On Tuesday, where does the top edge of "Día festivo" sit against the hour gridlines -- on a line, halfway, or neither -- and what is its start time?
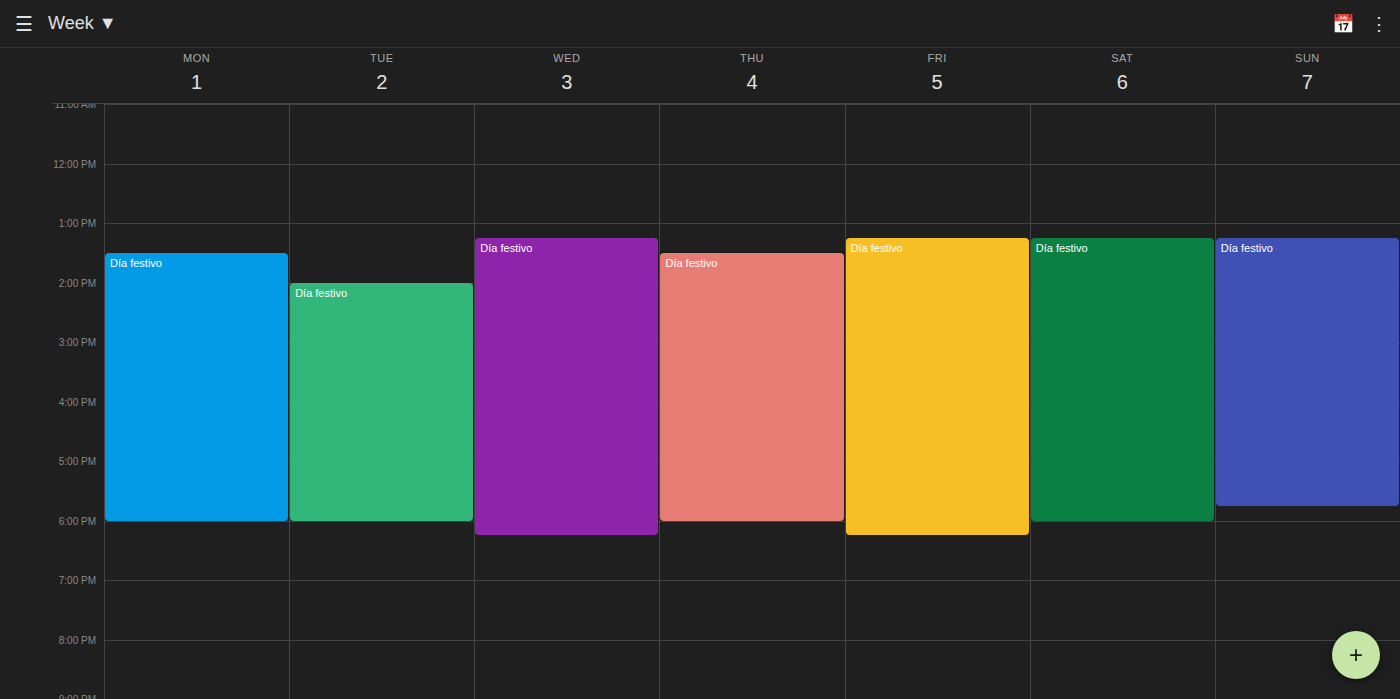
2:00 PM -- exactly on the 2 PM line.